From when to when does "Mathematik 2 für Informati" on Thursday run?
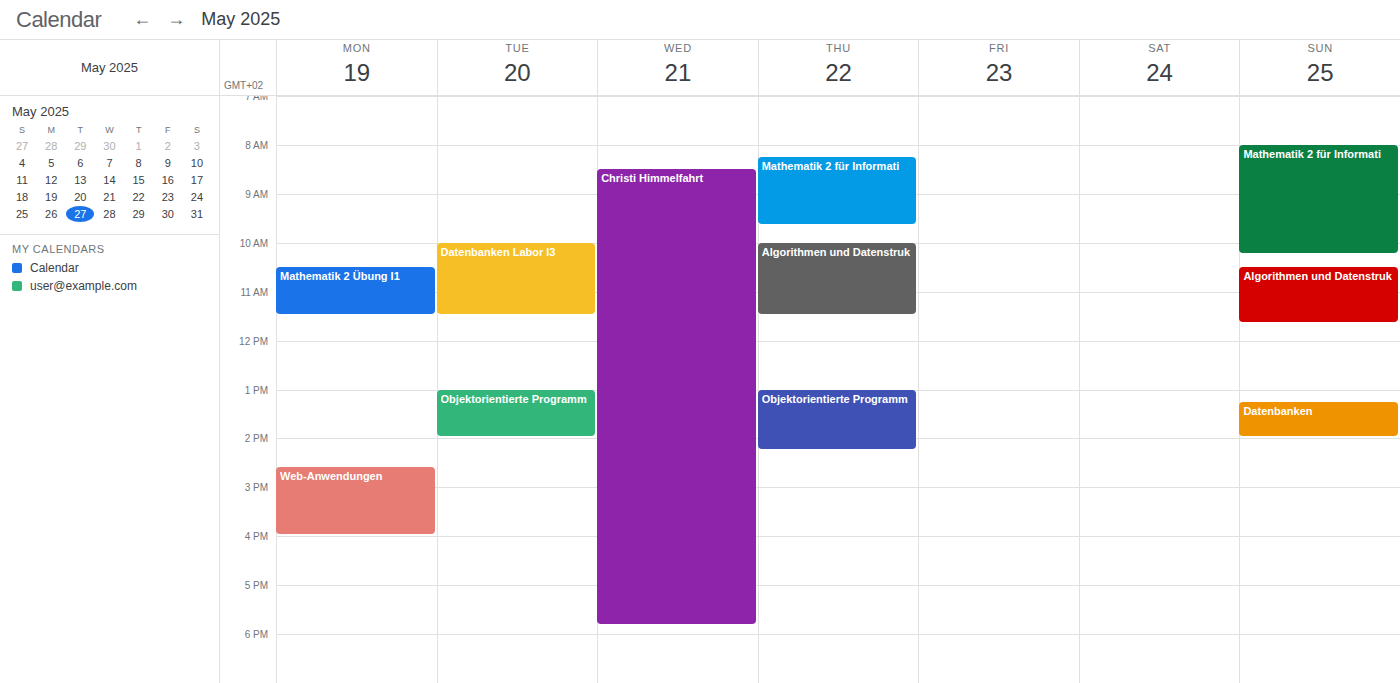
8:15 AM to 9:40 AM